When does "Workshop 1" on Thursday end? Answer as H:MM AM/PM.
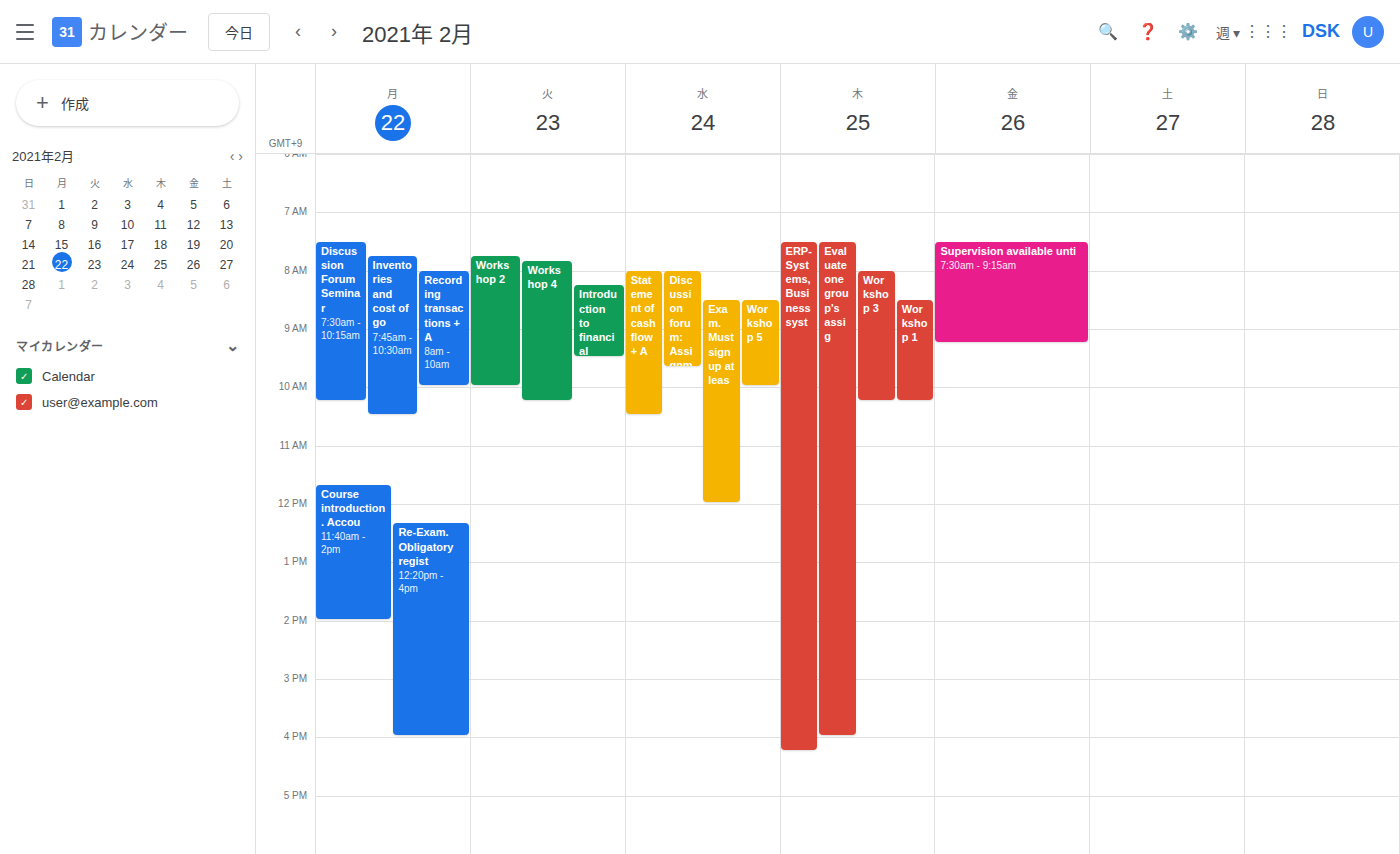
10:15 AM